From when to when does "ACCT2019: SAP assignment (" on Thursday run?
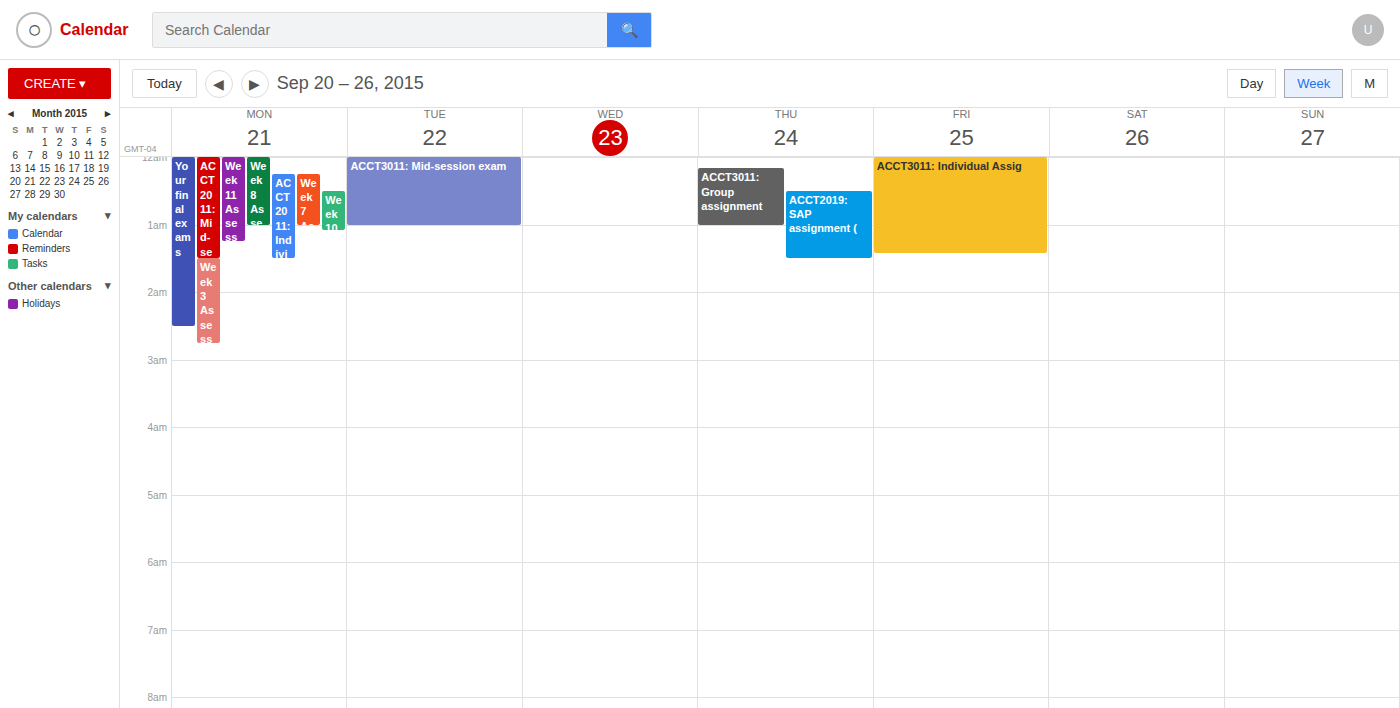
12:30 AM to 1:30 AM